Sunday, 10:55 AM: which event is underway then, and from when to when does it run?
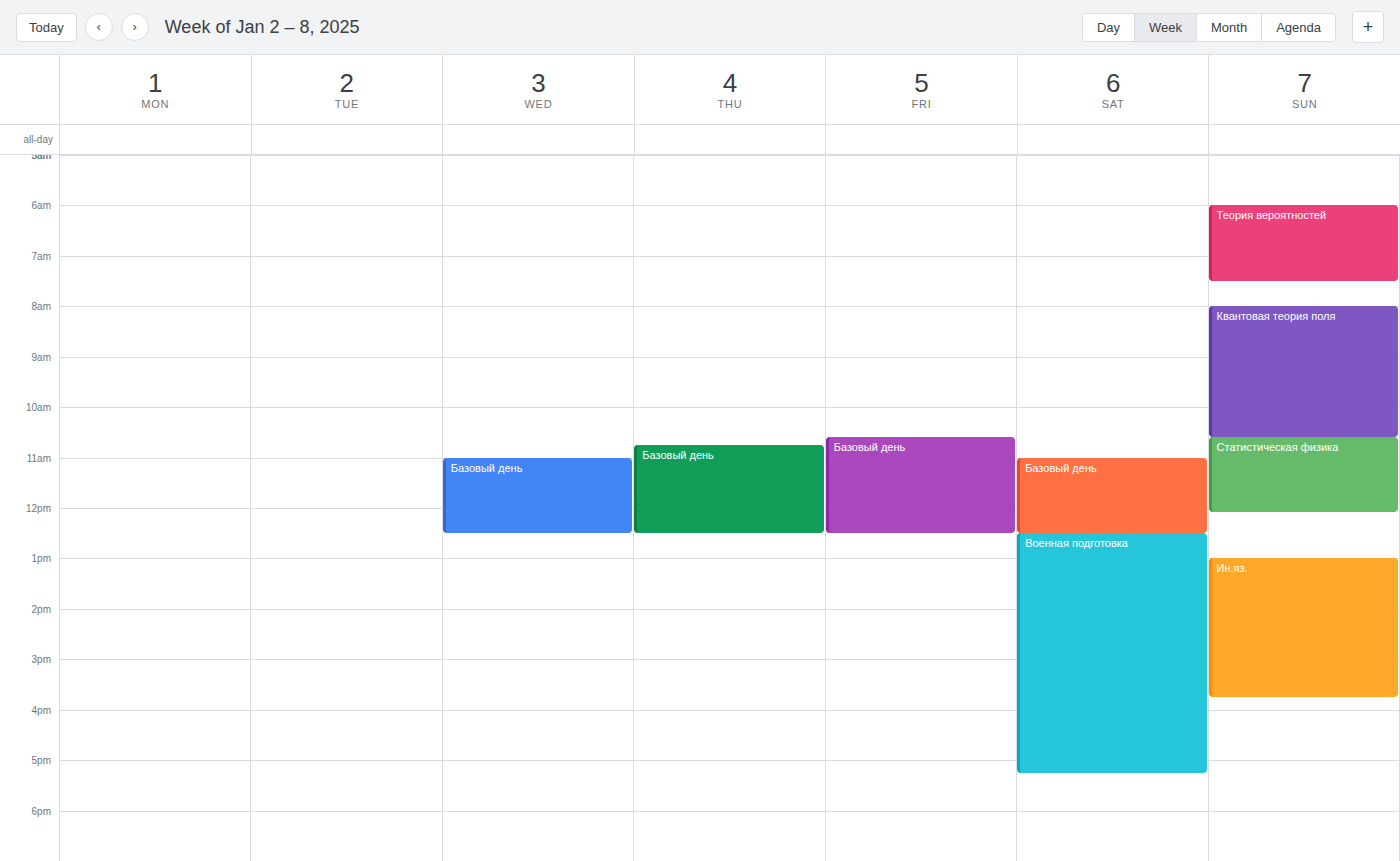
"Статистическая физика", 10:35 AM to 12:05 PM